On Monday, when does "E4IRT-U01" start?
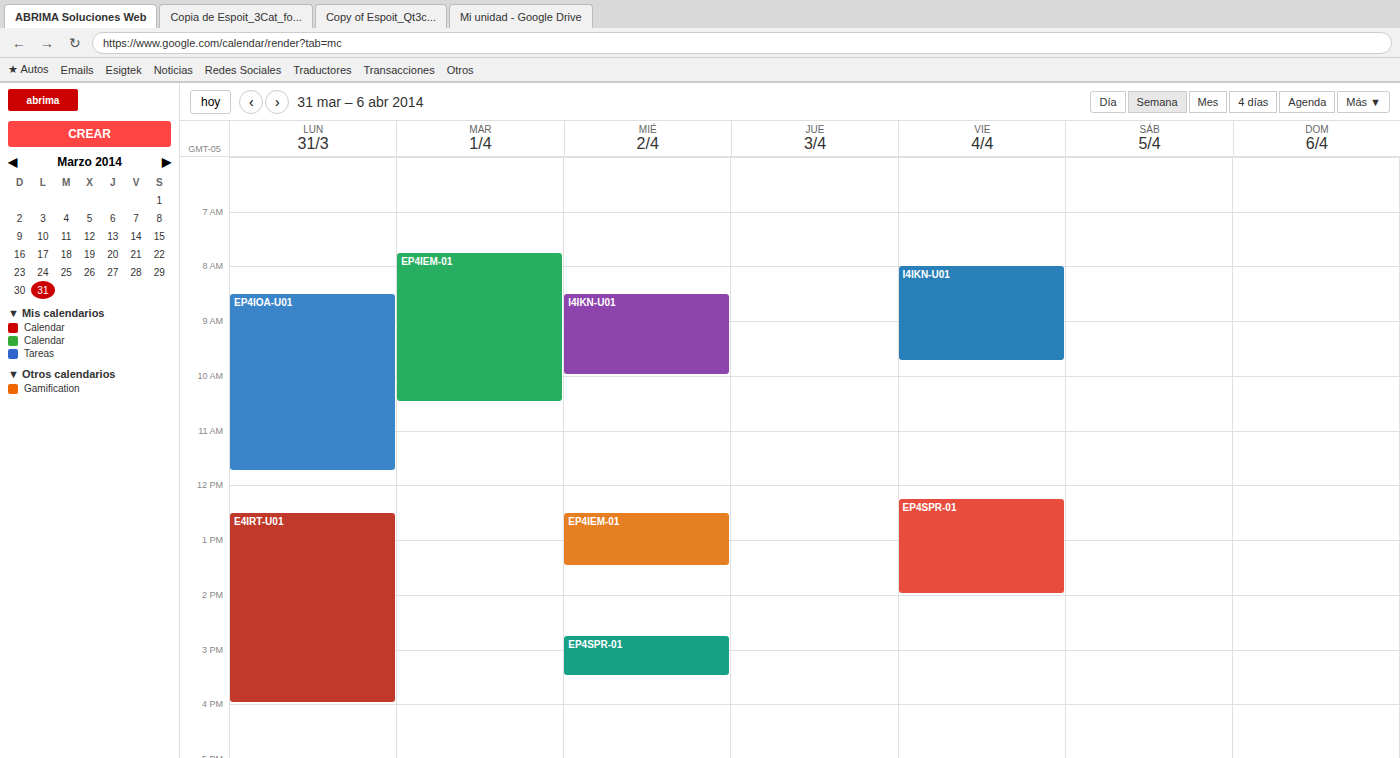
12:30 PM